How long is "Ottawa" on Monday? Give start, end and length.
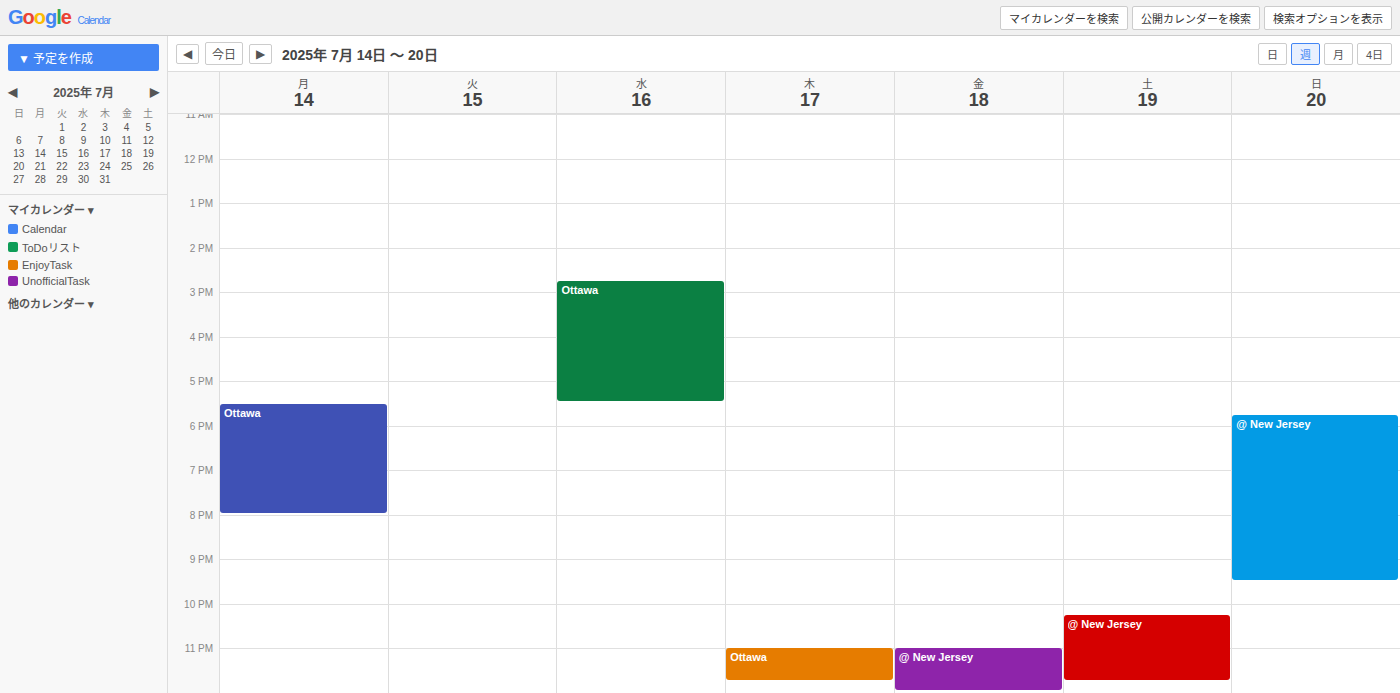
17:30 to 20:00, 2 hours 30 minutes